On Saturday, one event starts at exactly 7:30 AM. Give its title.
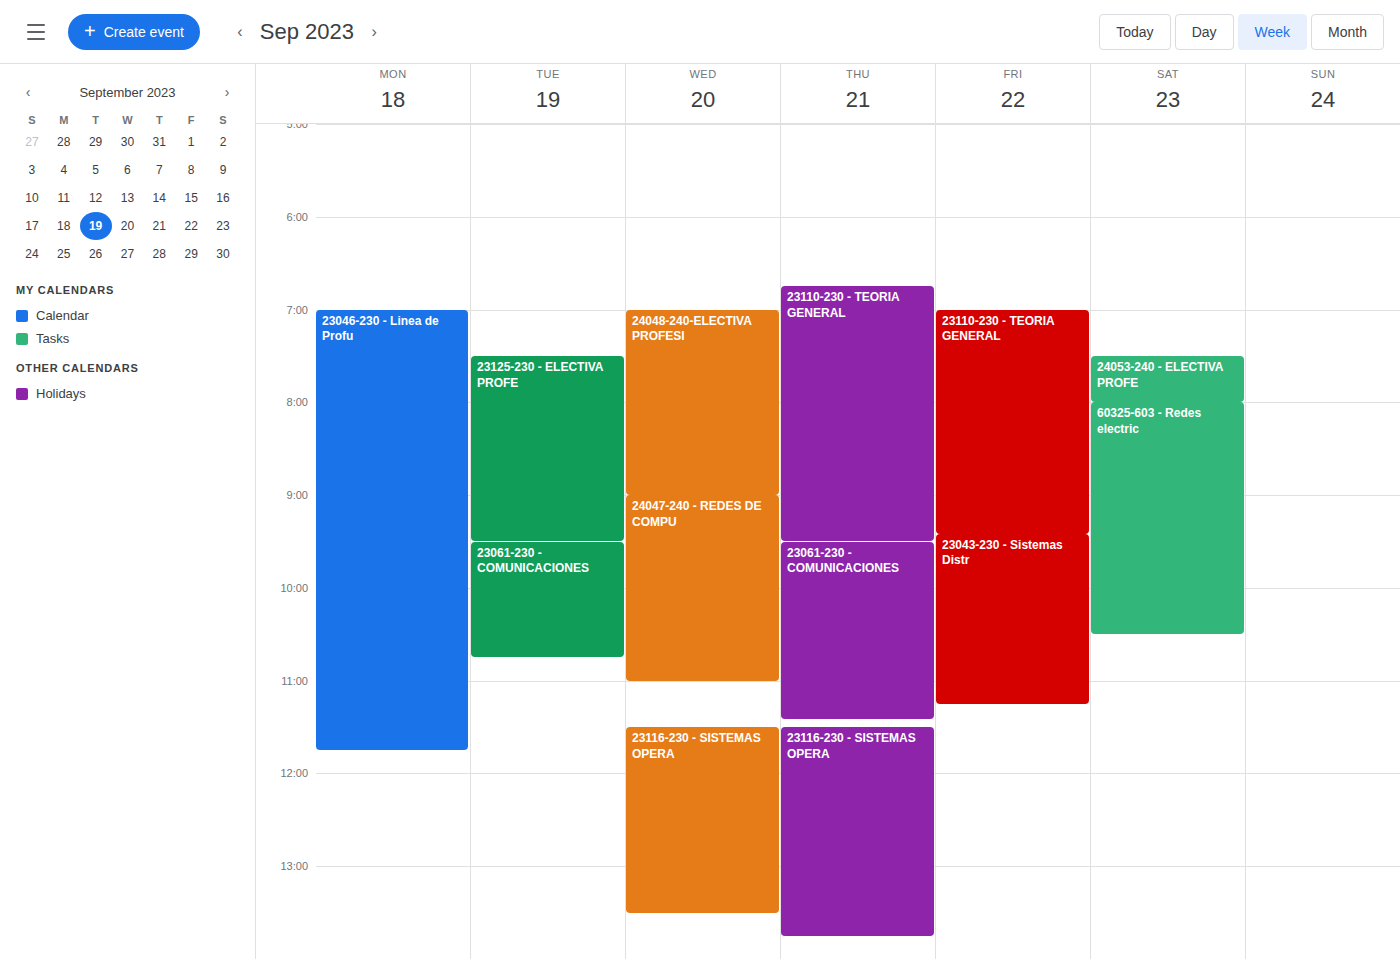
"24053-240 - ELECTIVA PROFE"